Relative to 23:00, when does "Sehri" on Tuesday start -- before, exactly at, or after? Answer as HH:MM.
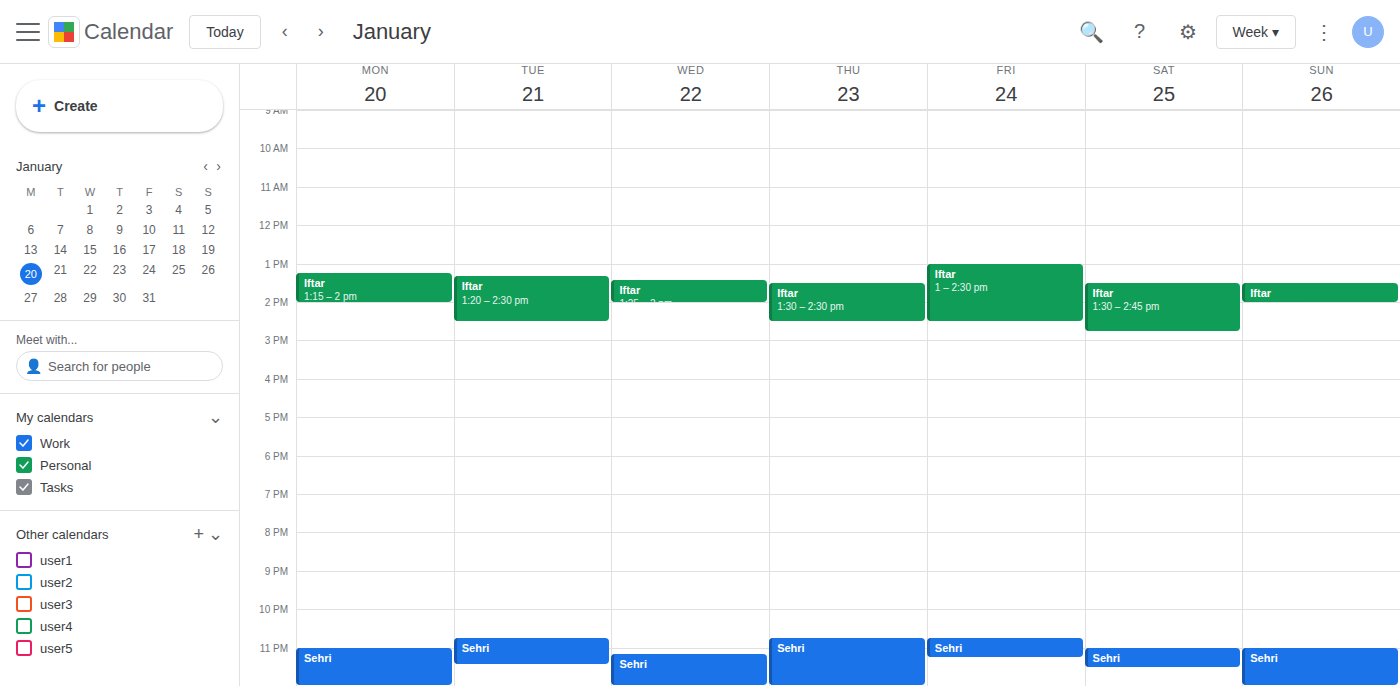
22:45 -- before 23:00, 15 minutes above the 23:00 line.